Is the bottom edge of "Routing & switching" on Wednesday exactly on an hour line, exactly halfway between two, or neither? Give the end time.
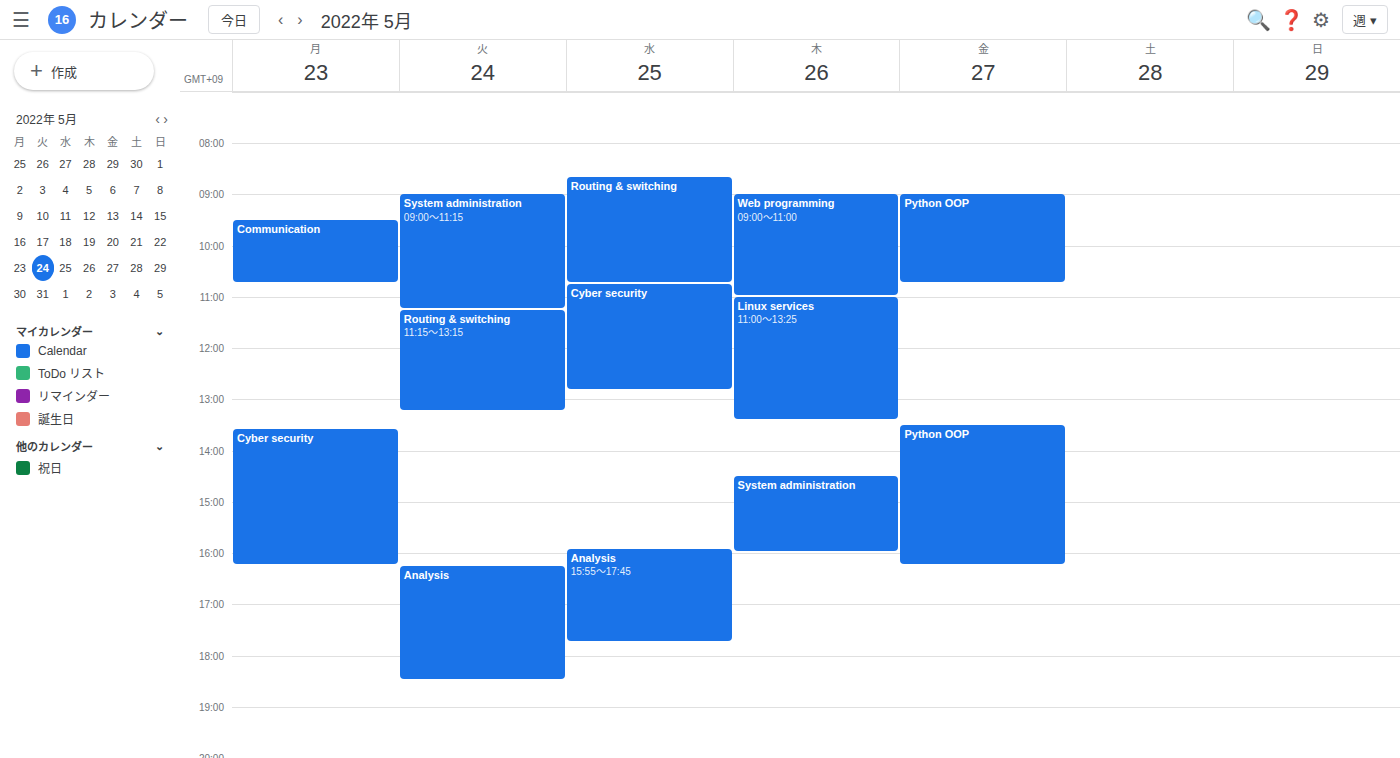
10:45 AM -- neither: three quarters of the way from the 10 AM line to the 11 AM line.